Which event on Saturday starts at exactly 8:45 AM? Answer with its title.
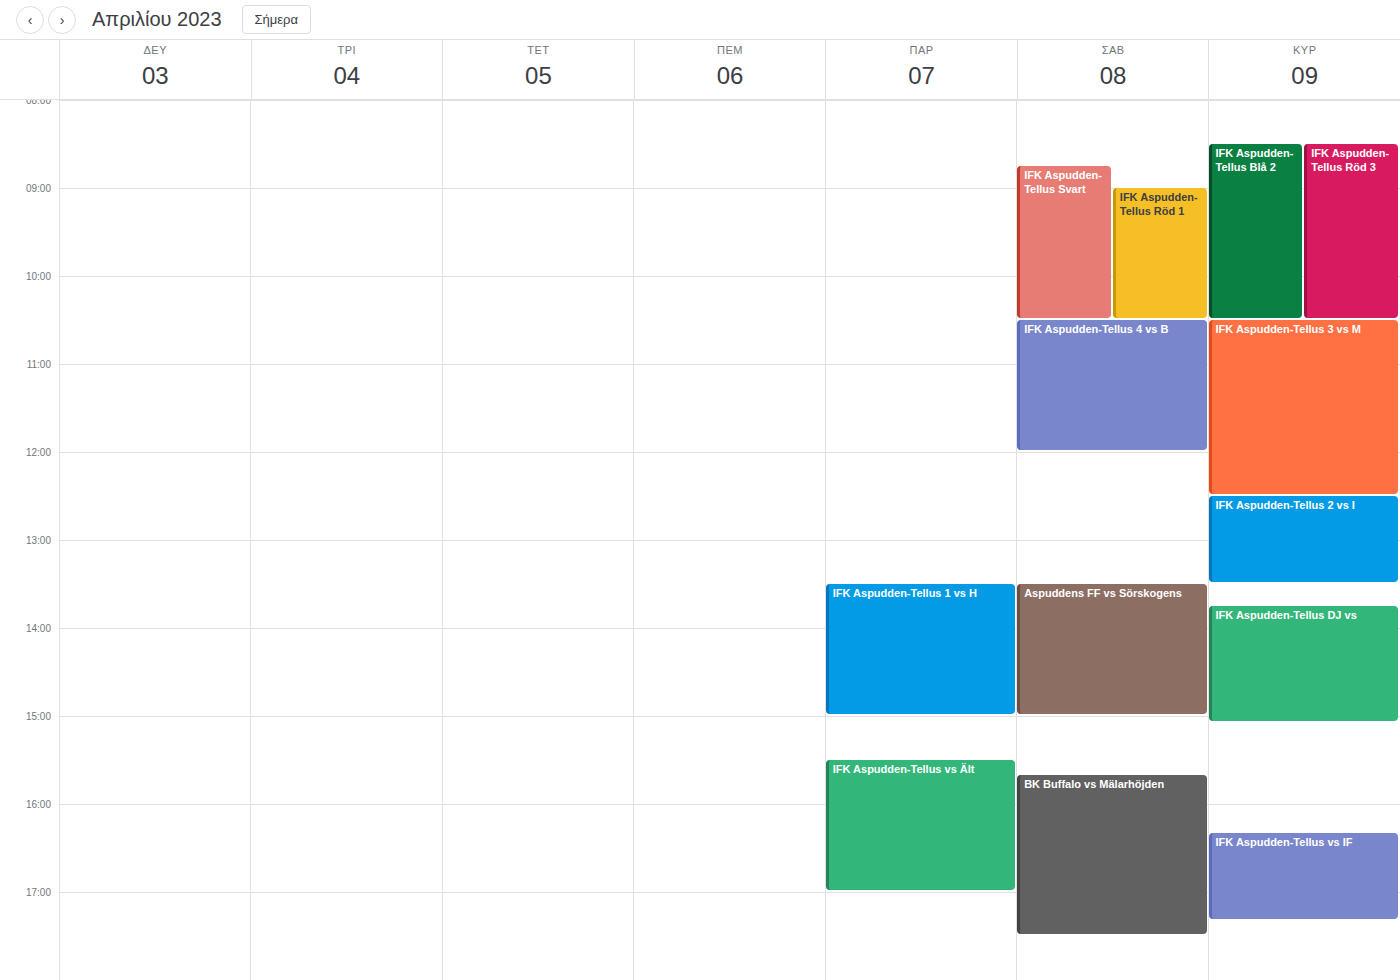
"IFK Aspudden-Tellus Svart"